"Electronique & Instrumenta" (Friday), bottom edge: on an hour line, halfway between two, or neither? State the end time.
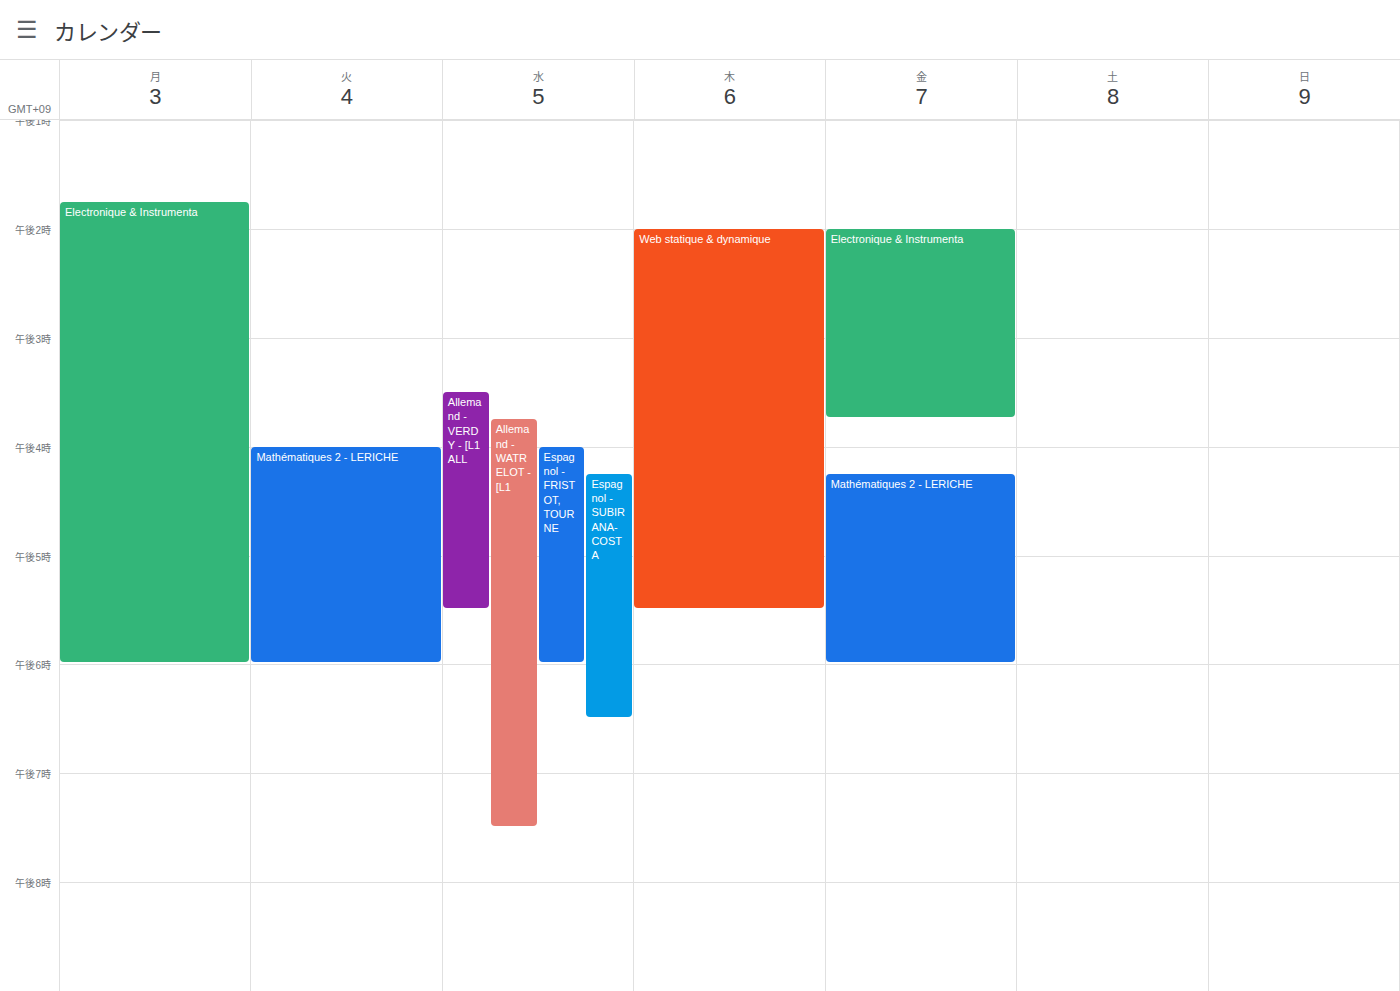
3:45 PM -- neither: three quarters of the way from the 3 PM line to the 4 PM line.